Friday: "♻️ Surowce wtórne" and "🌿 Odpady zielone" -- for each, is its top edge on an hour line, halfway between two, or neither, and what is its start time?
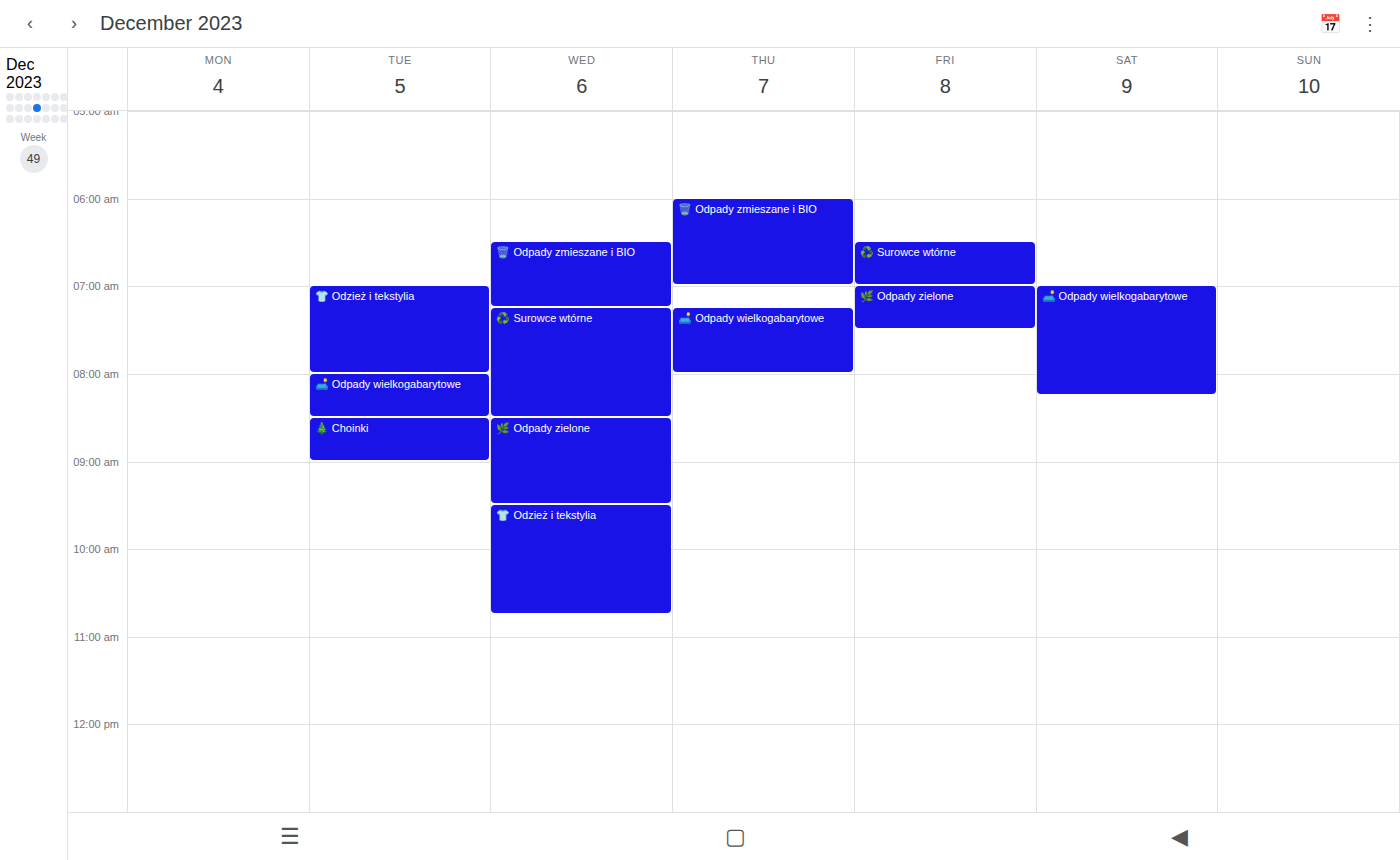
"♻️ Surowce wtórne": 06:30, halfway between the 06:00 and 07:00 lines. "🌿 Odpady zielone": 07:00, exactly on the 07:00 line.